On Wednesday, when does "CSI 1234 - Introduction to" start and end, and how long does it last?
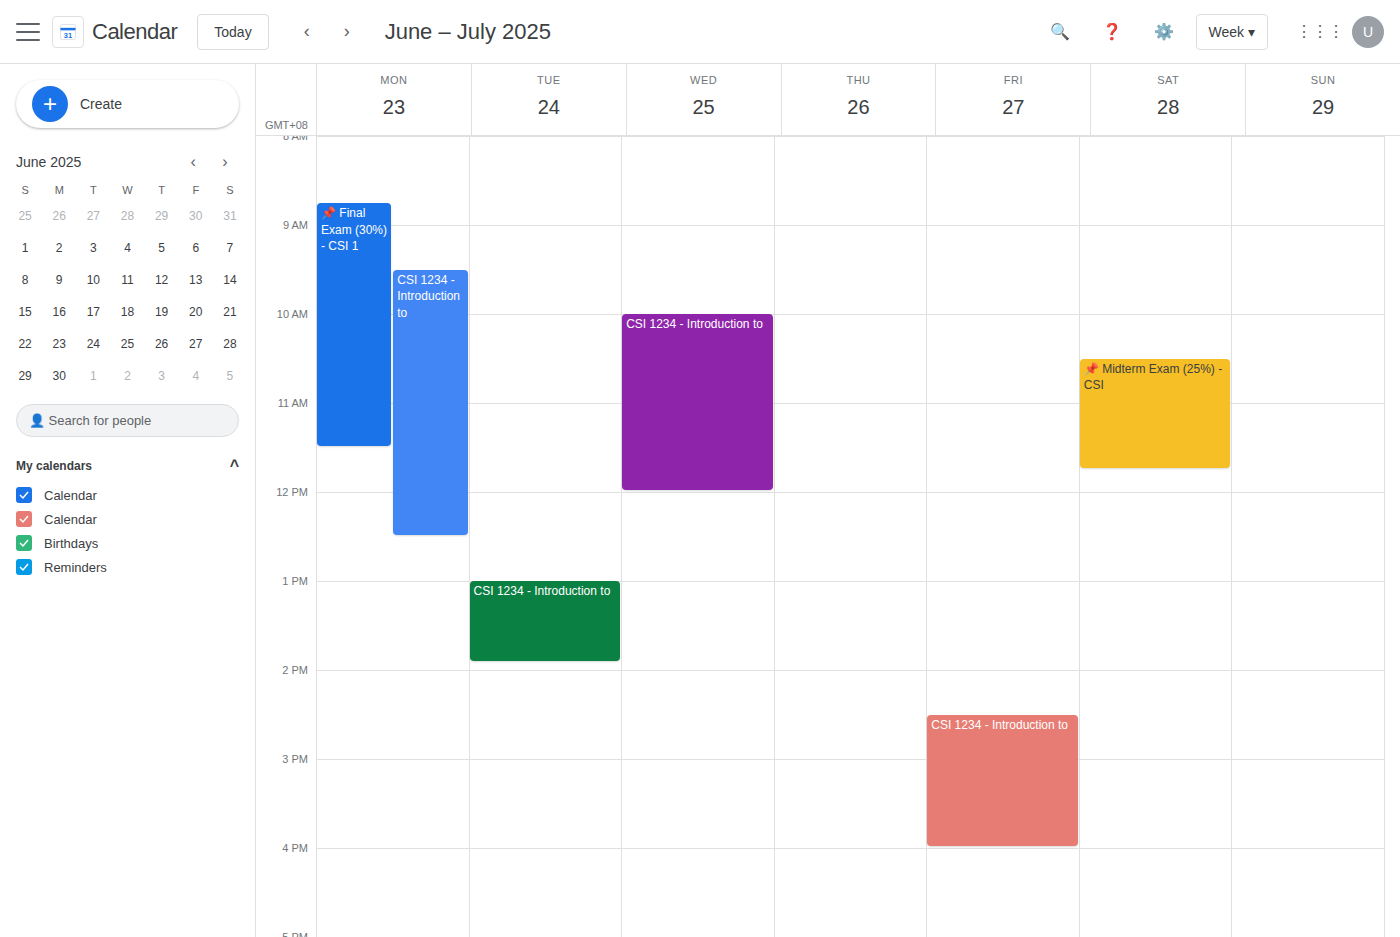
10:00 to 12:00, 2 hours